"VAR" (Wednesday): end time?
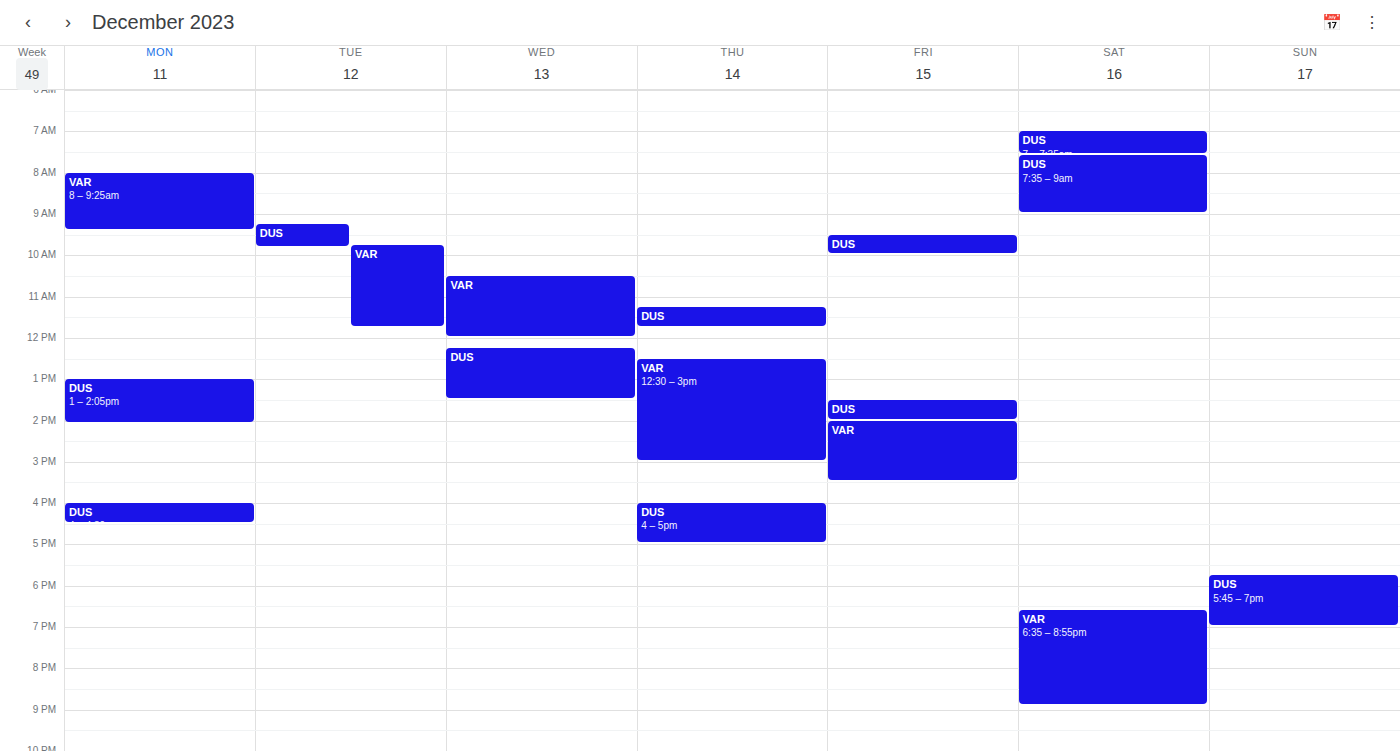
12:00 PM